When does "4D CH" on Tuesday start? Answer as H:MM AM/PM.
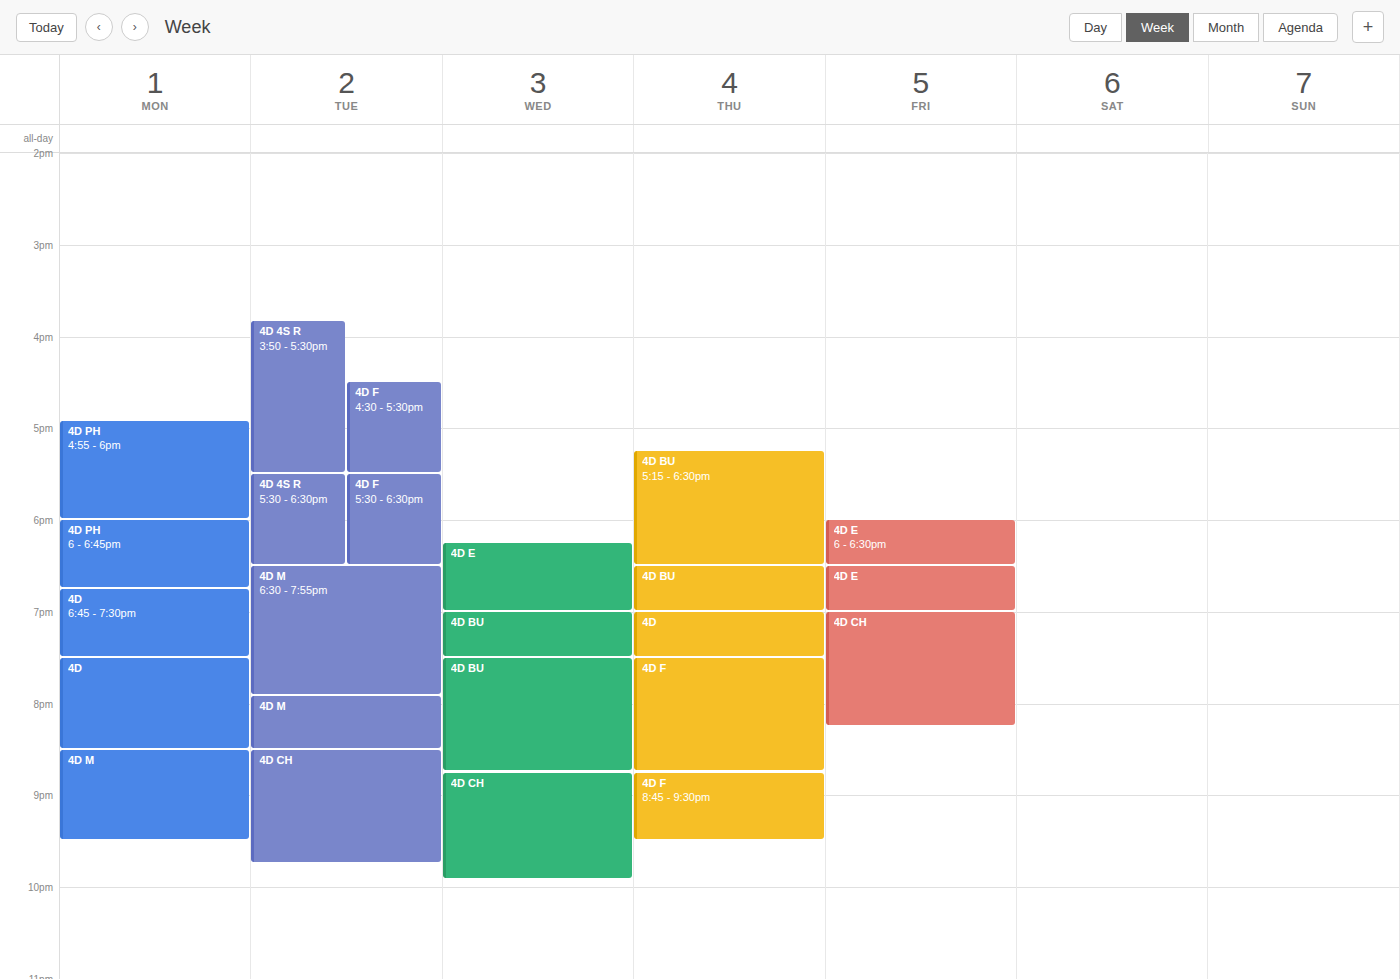
8:30 PM